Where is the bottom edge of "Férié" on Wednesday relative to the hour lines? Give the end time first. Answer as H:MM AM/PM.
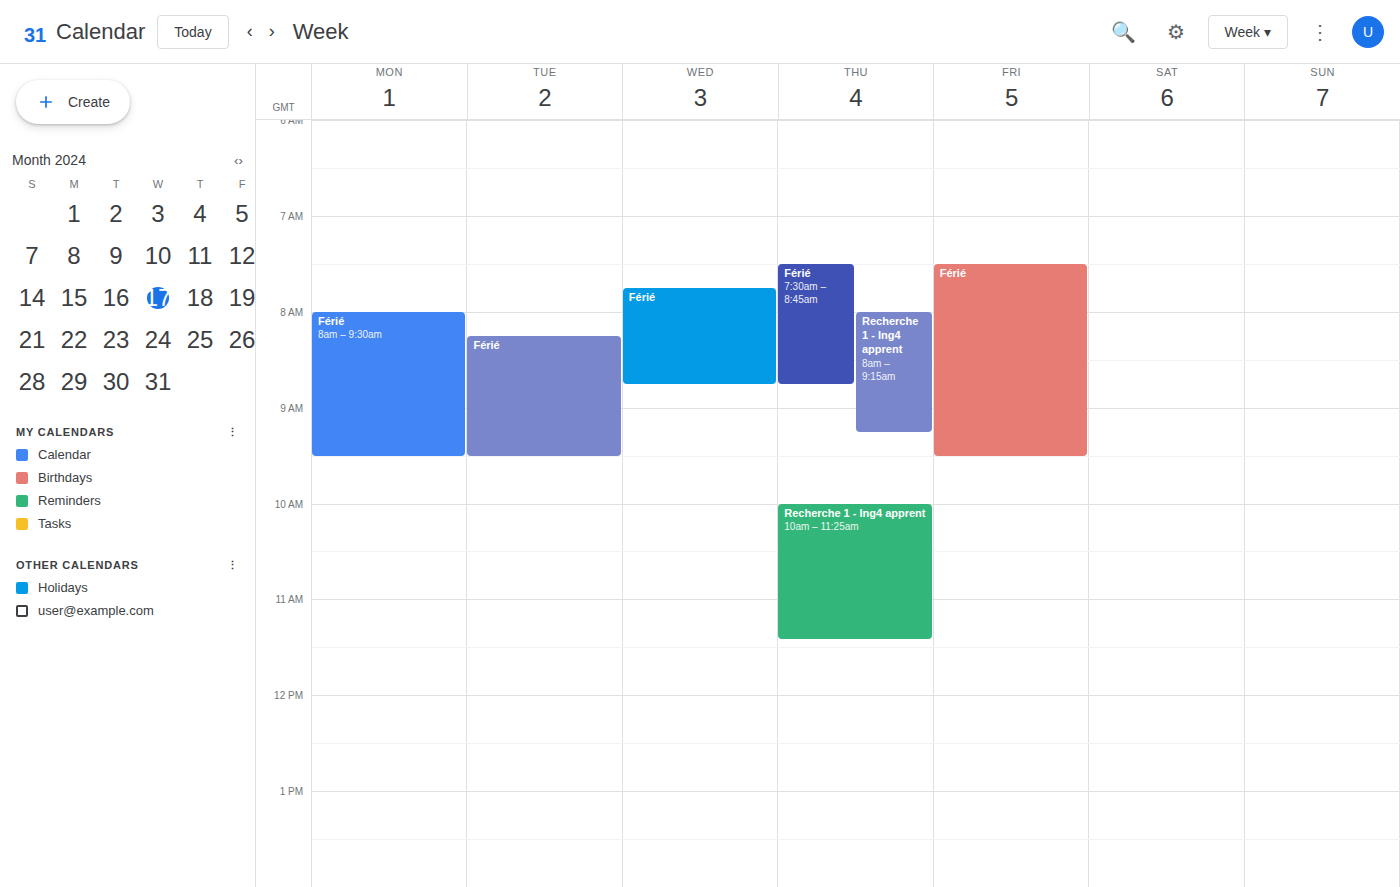
8:45 AM -- neither: three quarters of the way from the 8 AM line to the 9 AM line.